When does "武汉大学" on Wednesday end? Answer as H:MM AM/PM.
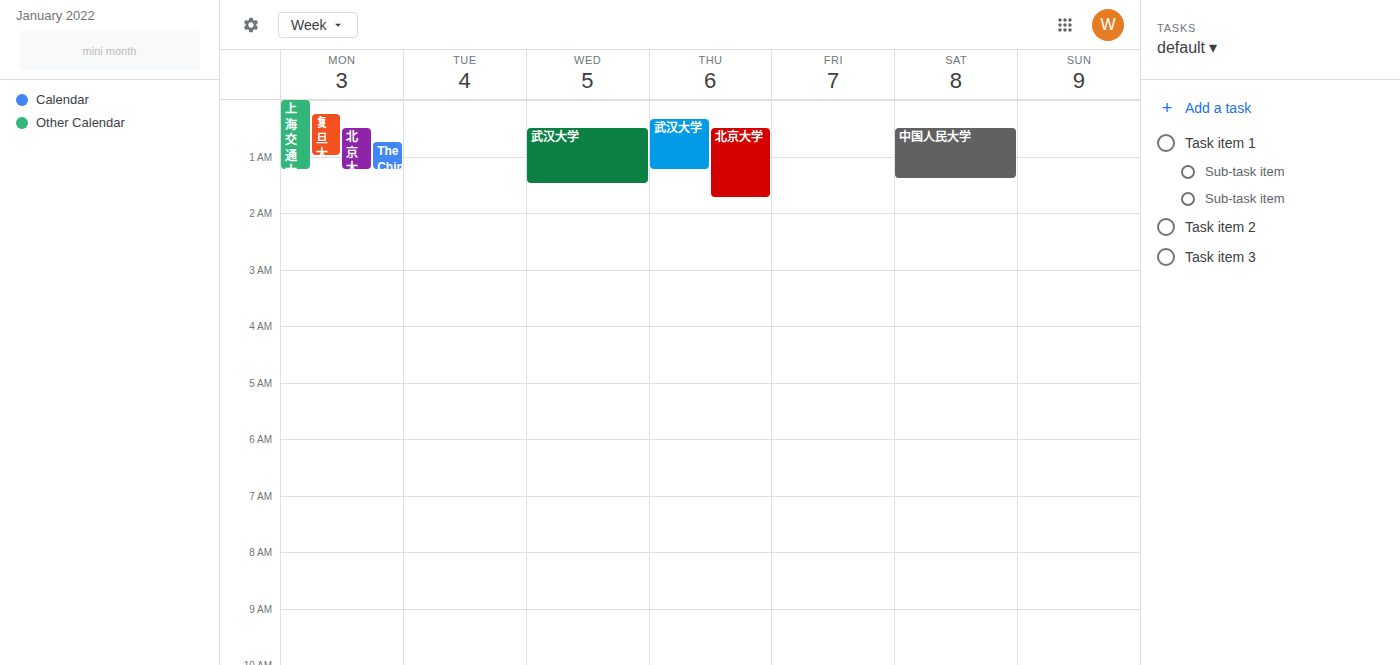
1:30 AM